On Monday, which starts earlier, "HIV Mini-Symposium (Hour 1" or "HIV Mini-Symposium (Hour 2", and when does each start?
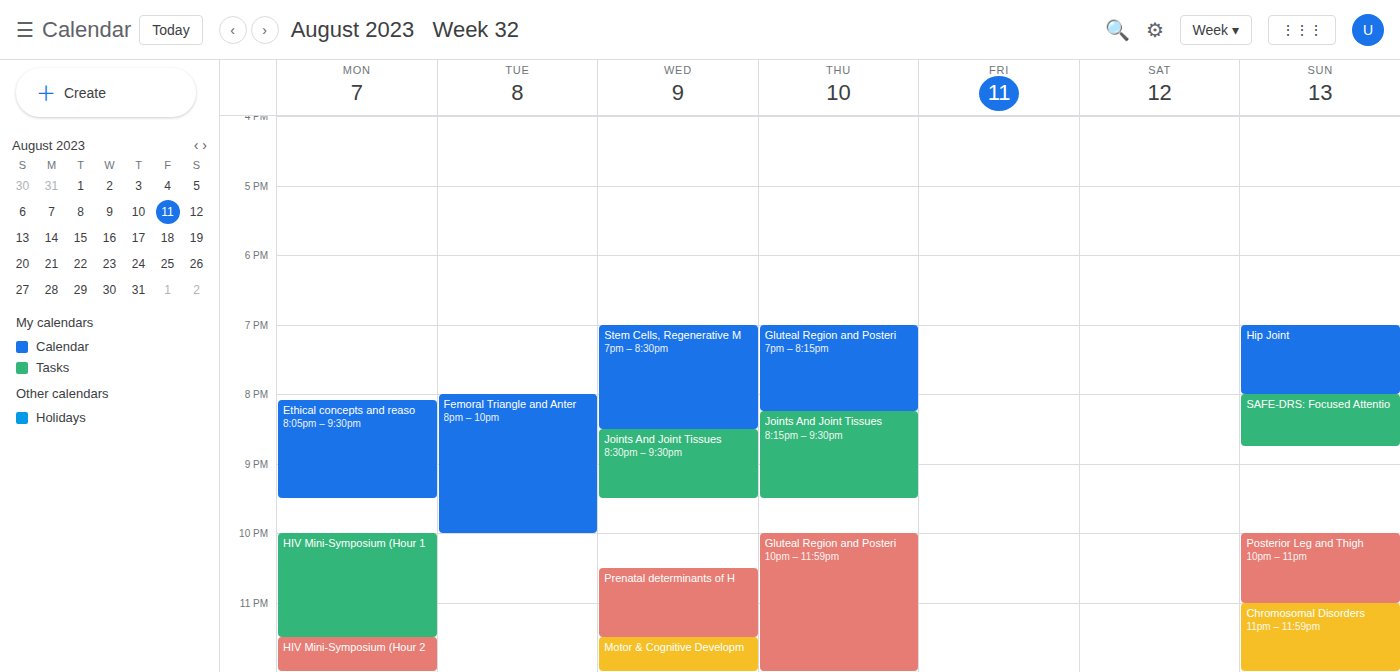
"HIV Mini-Symposium (Hour 1" 10:00 PM; "HIV Mini-Symposium (Hour 2" 11:30 PM.